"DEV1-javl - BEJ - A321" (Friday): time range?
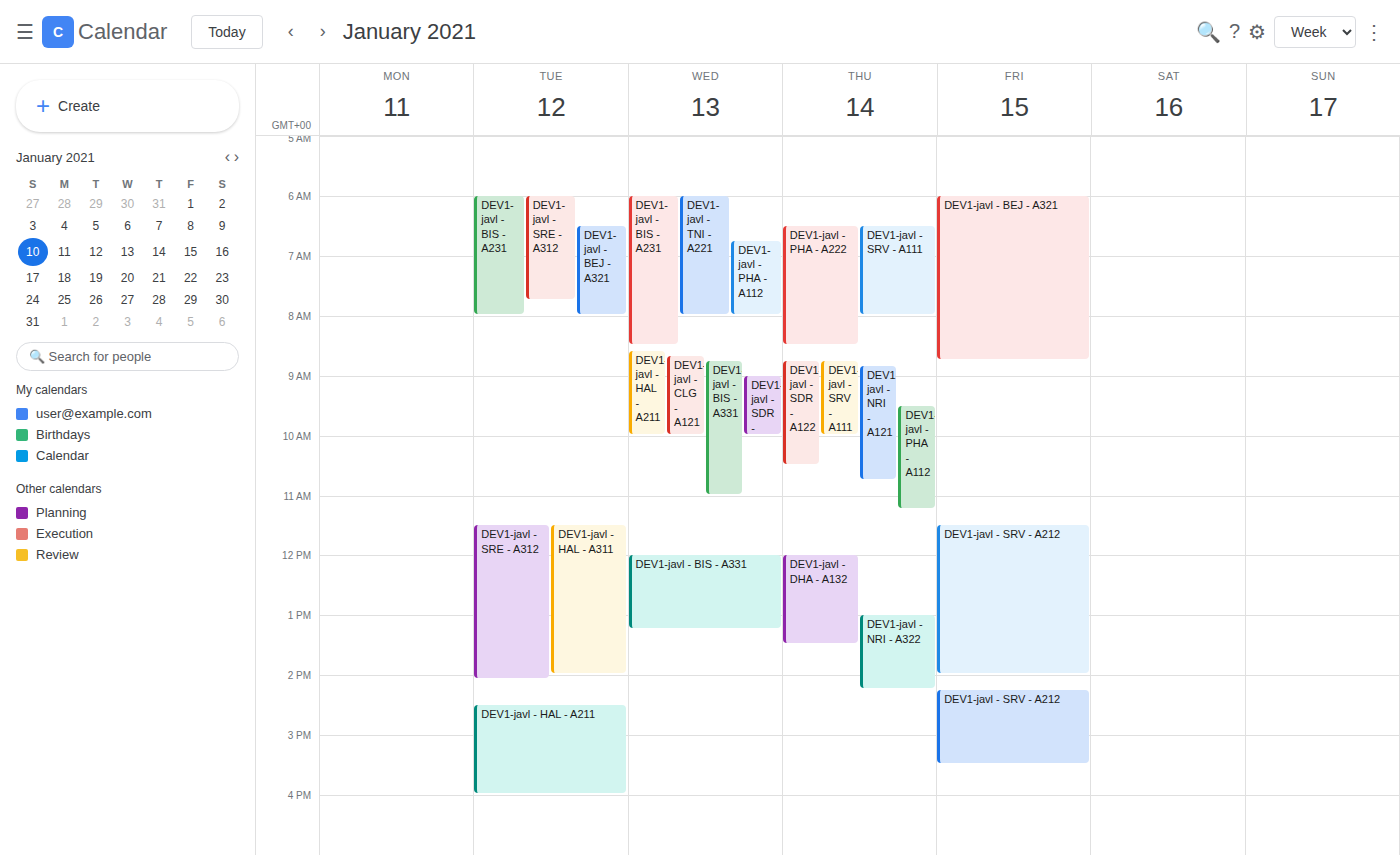
6:00 AM to 8:45 AM